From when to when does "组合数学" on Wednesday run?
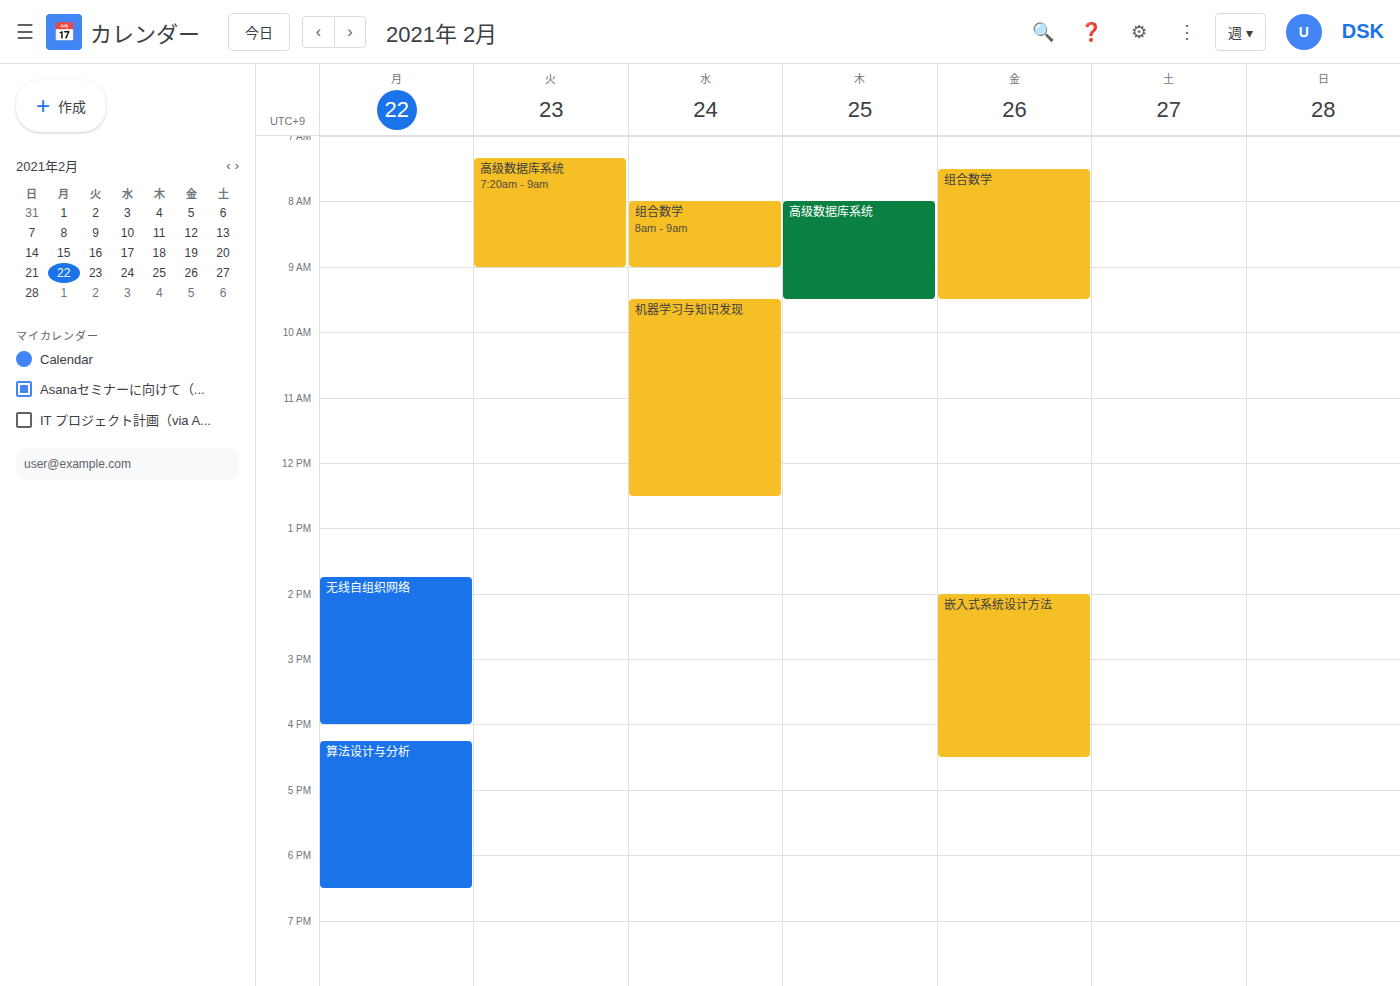
8:00 AM to 9:00 AM